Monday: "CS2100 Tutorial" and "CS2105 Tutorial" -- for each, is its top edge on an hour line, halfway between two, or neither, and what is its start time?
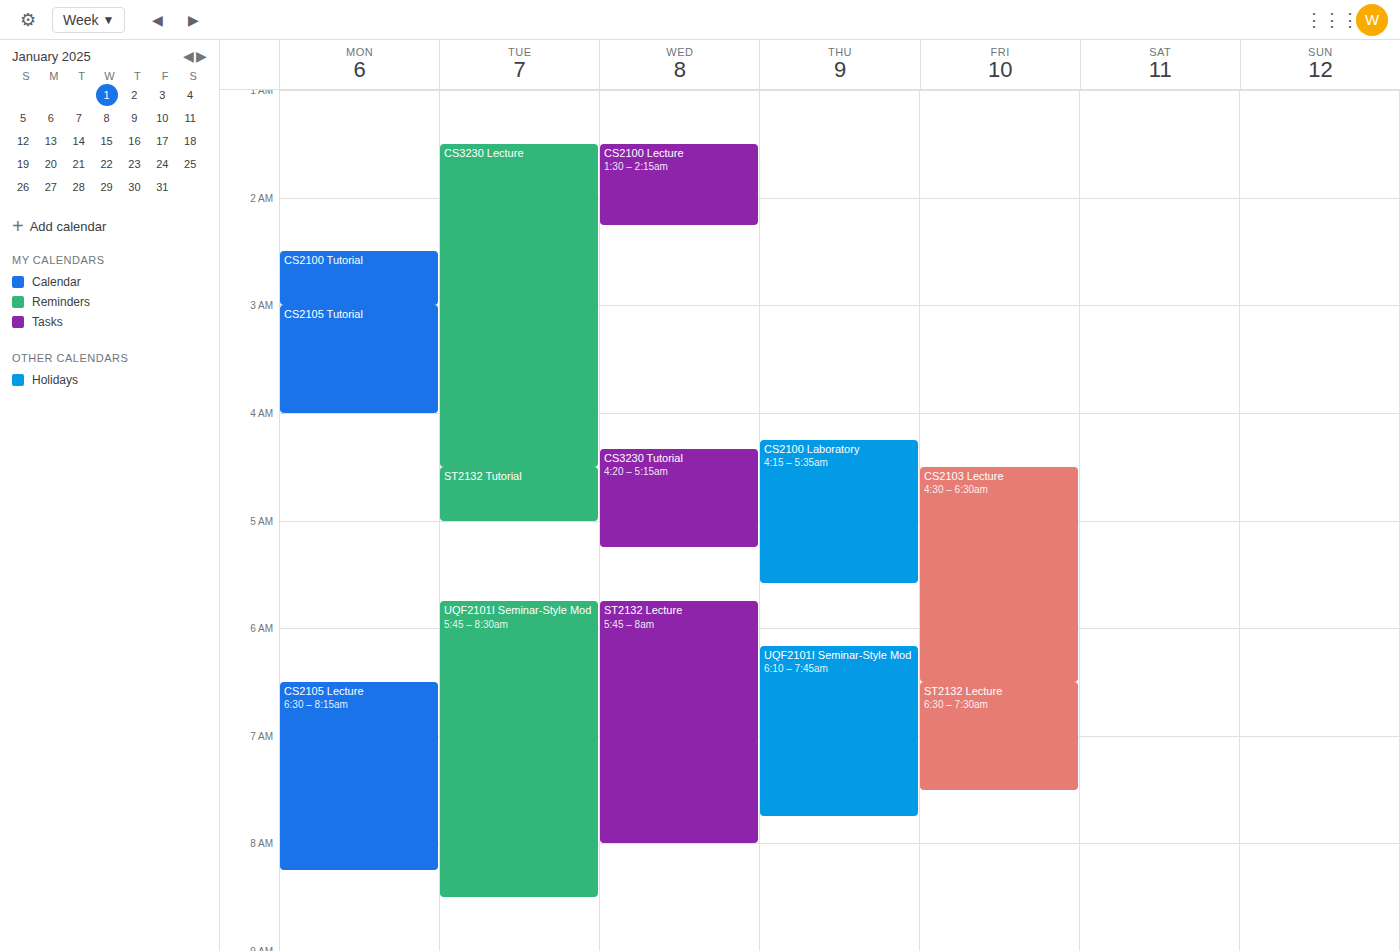
"CS2100 Tutorial": 2:30 AM, halfway between the 2 AM and 3 AM lines. "CS2105 Tutorial": 3:00 AM, exactly on the 3 AM line.